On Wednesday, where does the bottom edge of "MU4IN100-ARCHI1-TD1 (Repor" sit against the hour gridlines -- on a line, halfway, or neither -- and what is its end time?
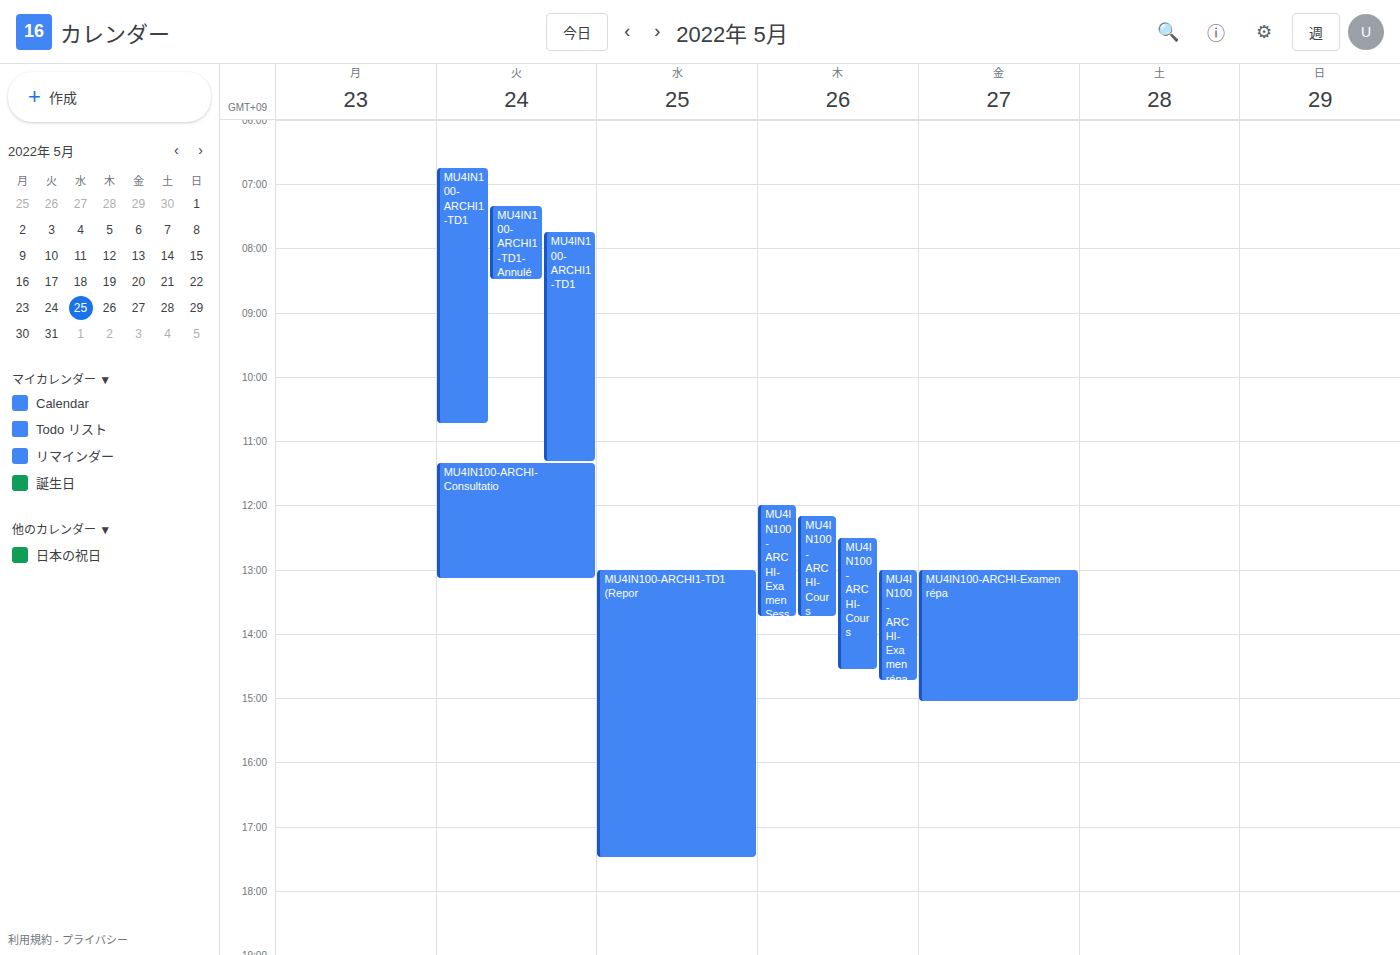
5:30 PM -- halfway between the 5 PM and 6 PM lines.